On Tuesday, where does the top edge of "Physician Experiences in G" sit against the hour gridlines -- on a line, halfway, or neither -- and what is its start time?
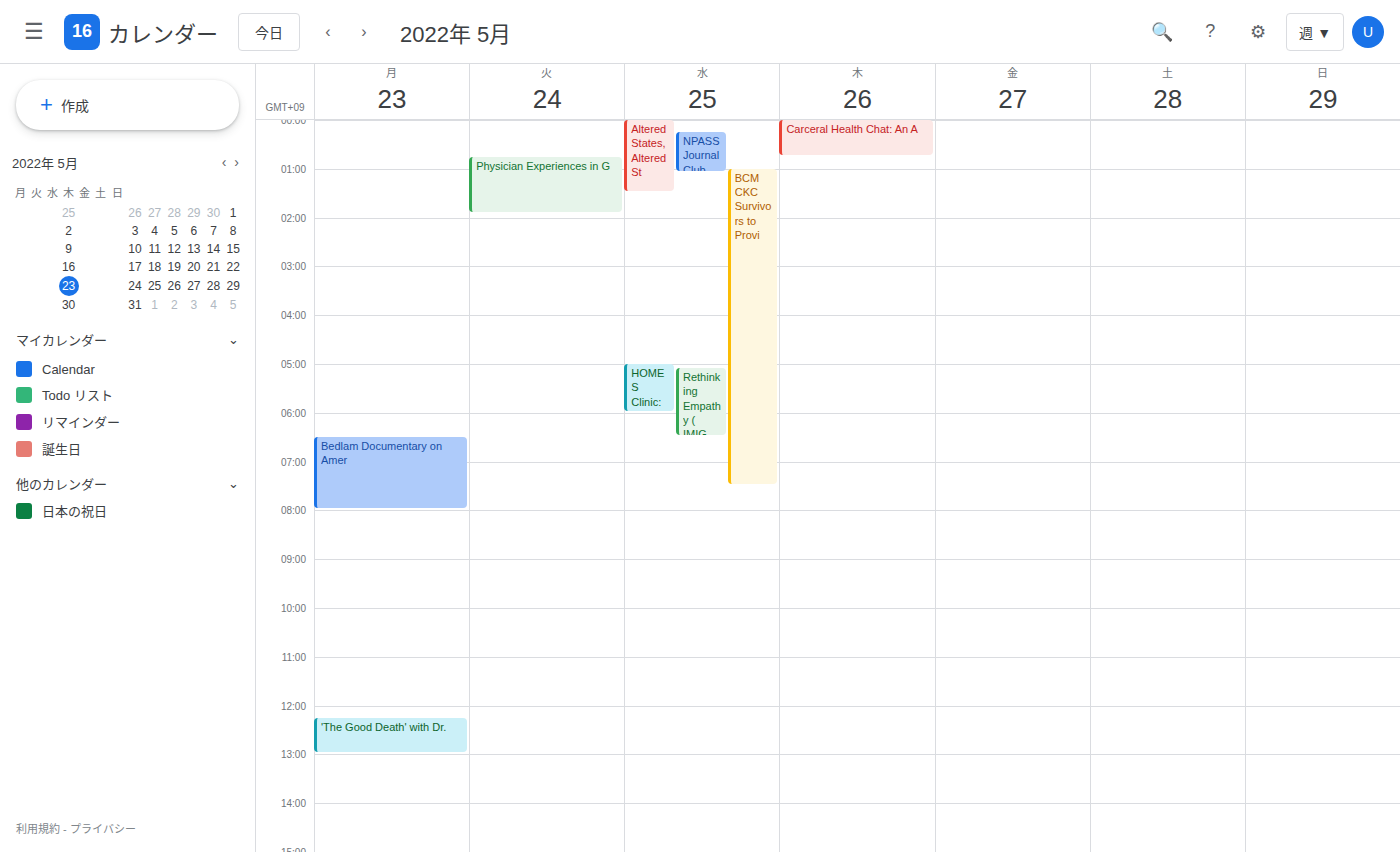
12:45 AM -- neither: three quarters of the way from the 12 AM line to the 1 AM line.